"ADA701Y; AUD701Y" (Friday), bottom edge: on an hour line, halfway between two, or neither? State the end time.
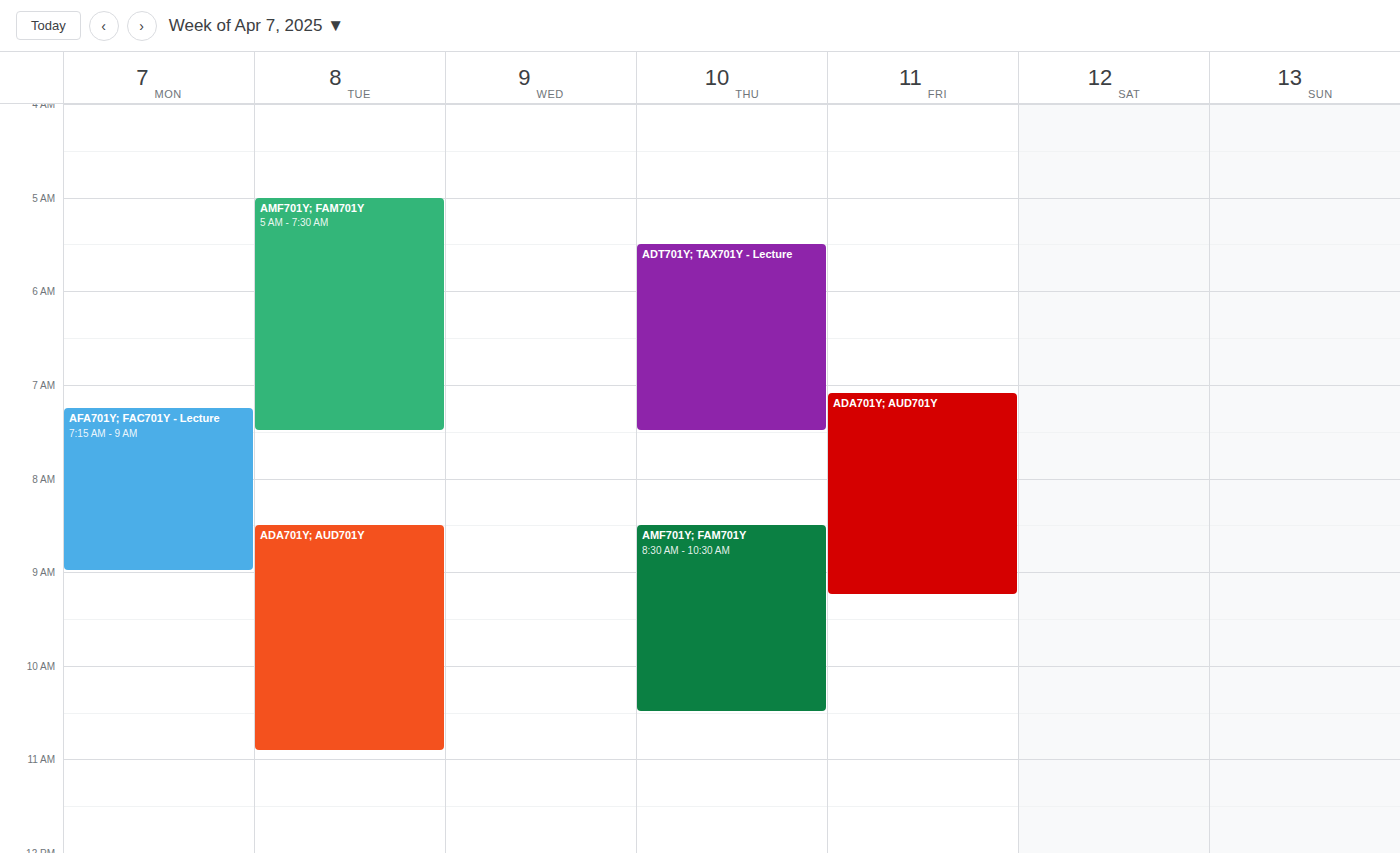
9:15 AM -- neither: a quarter of the way from the 9 AM line to the 10 AM line.